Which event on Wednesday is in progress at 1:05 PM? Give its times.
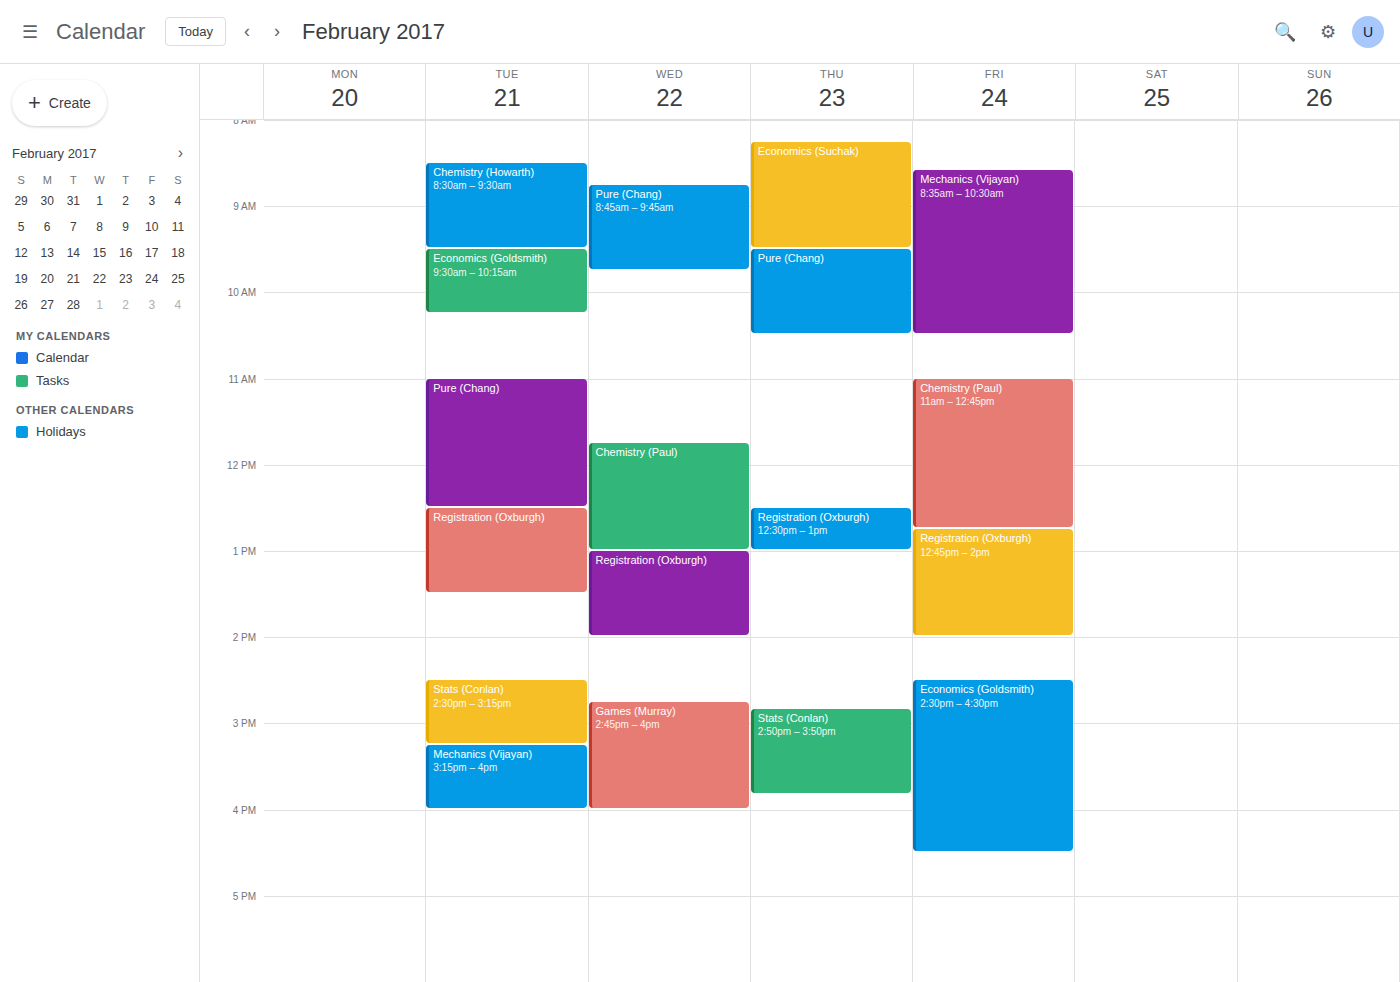
"Registration (Oxburgh)", 1:00 PM to 2:00 PM